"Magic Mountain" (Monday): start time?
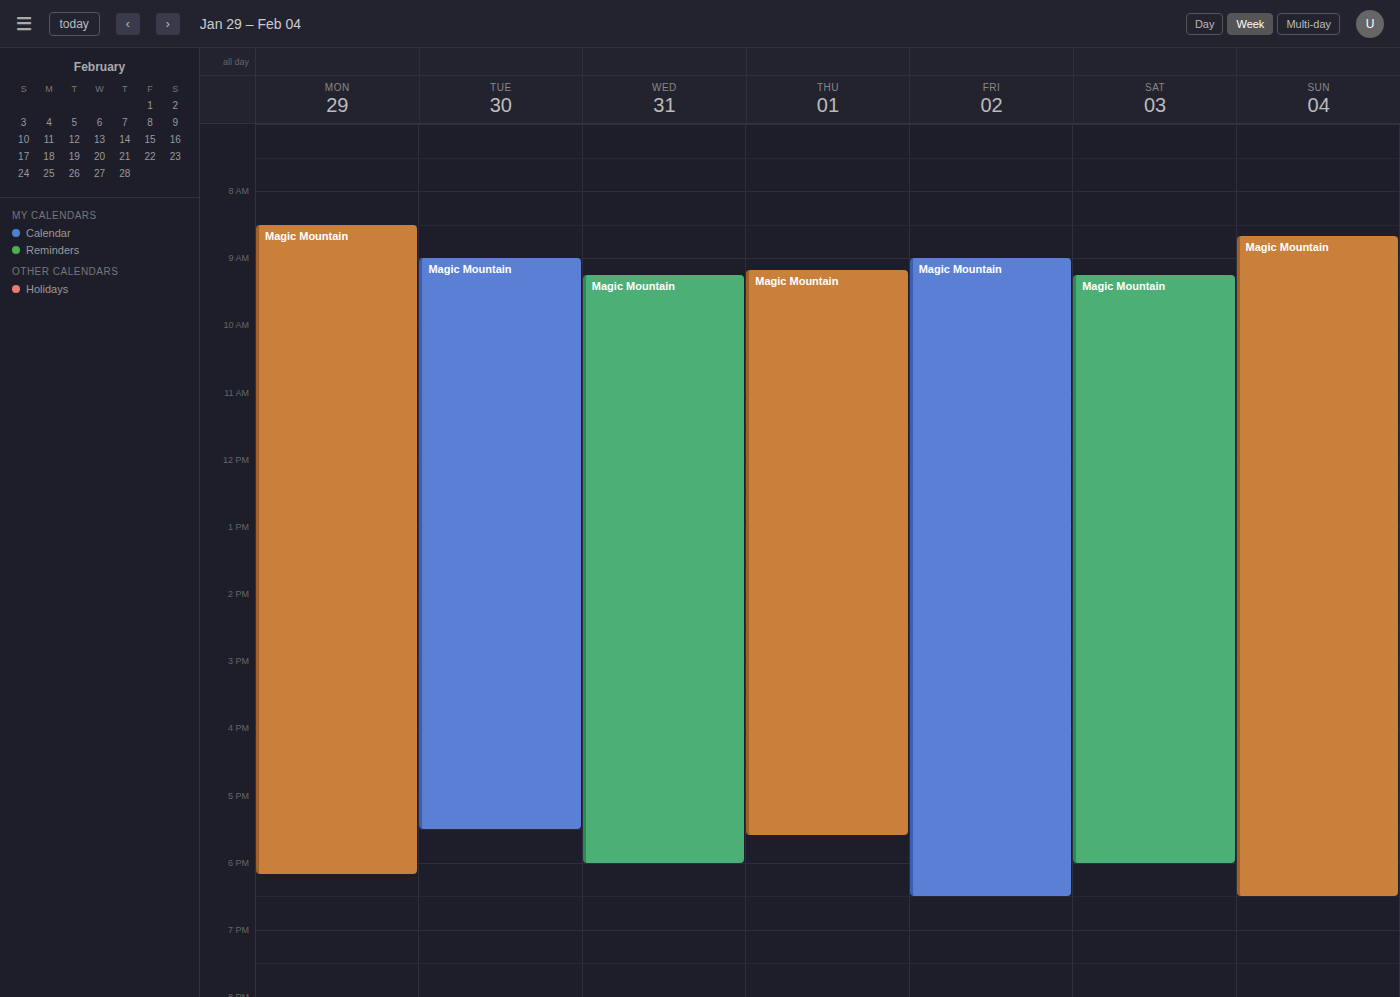
8:30 AM